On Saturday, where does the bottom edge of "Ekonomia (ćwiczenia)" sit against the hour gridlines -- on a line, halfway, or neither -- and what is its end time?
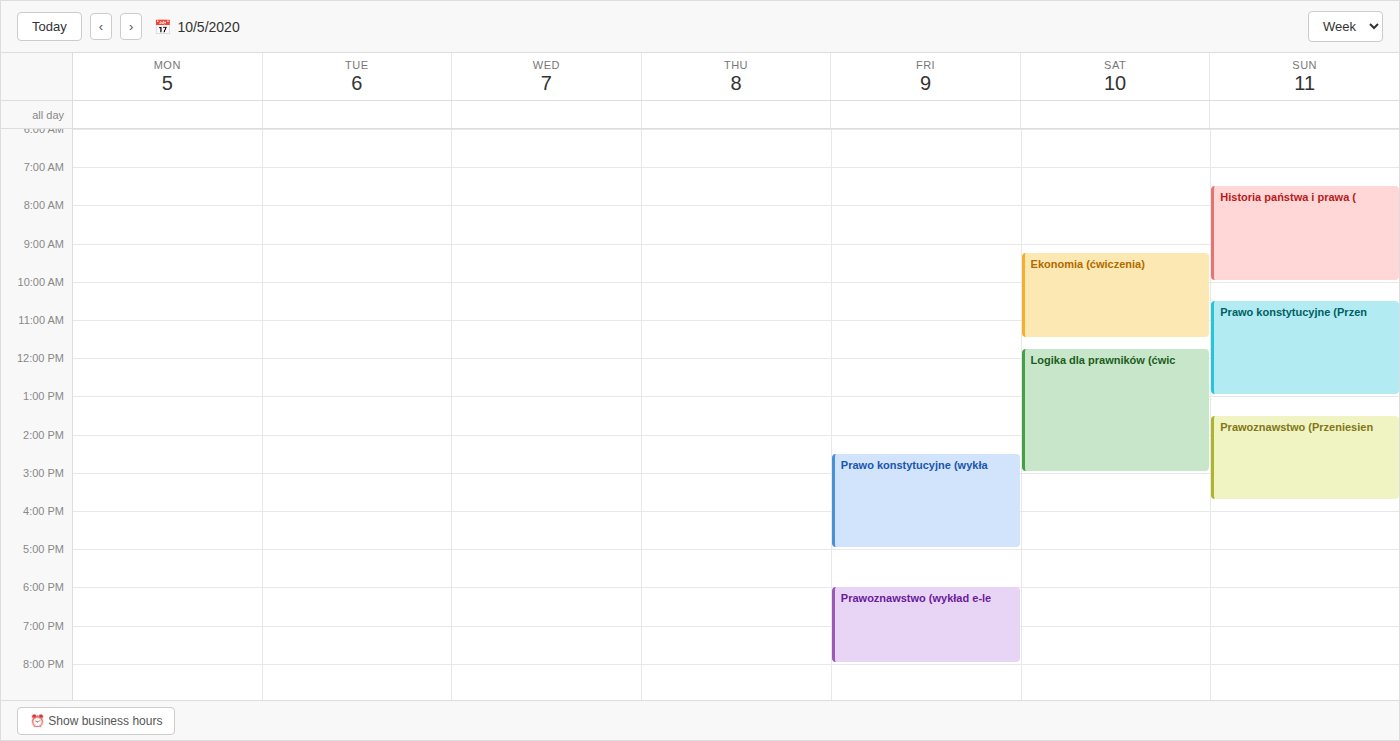
11:30 AM -- halfway between the 11 AM and 12 PM lines.